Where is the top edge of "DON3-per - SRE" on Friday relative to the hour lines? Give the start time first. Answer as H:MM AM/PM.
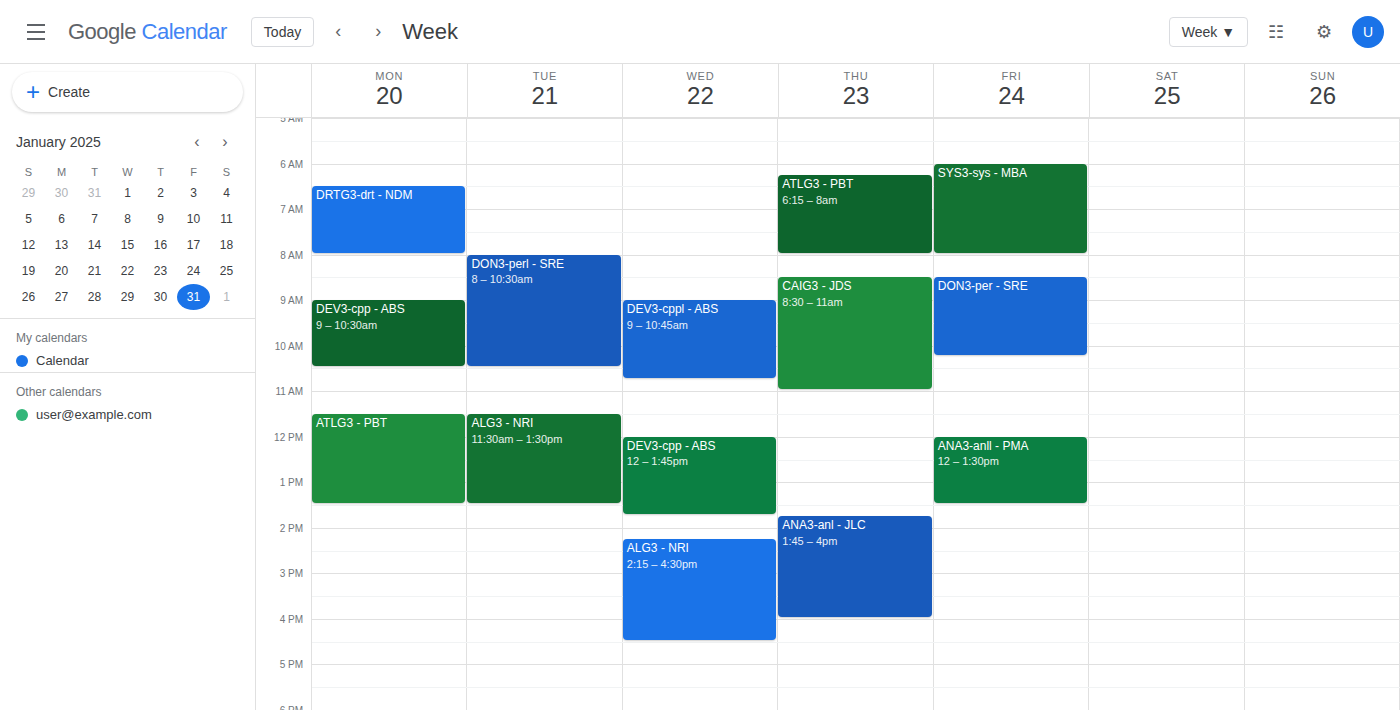
8:30 AM -- halfway between the 8 AM and 9 AM lines.